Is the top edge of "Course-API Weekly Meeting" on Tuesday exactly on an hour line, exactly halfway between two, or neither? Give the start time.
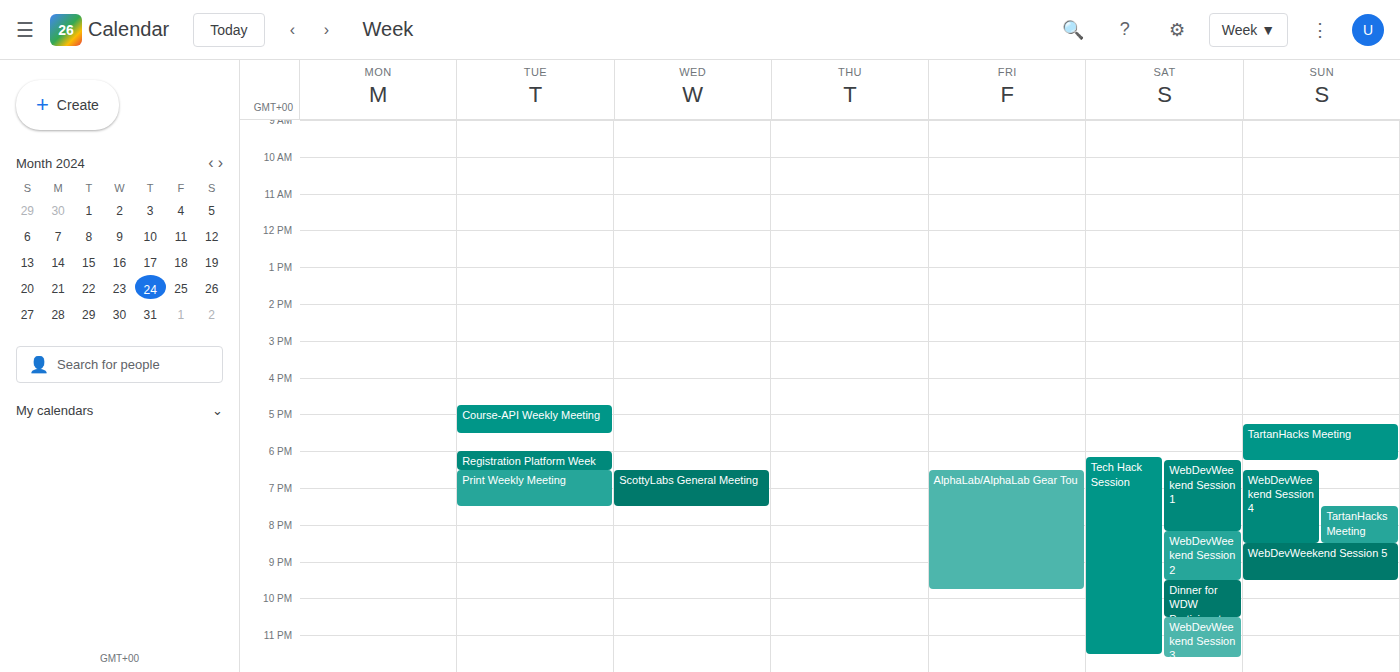
16:45 -- neither: three quarters of the way from the 16:00 line to the 17:00 line.